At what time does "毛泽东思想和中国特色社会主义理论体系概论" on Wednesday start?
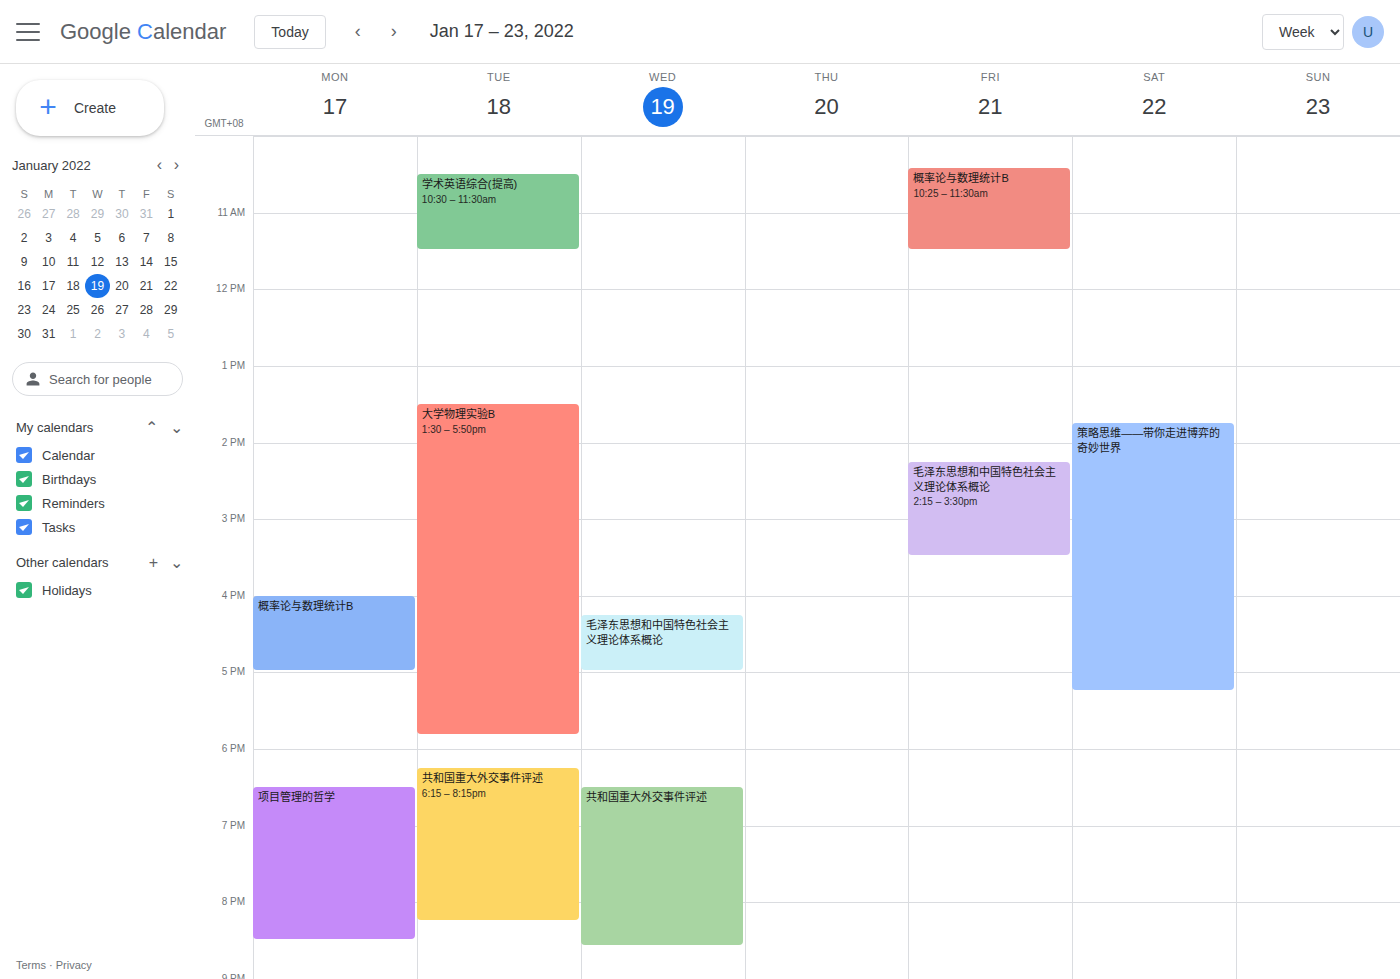
16:15